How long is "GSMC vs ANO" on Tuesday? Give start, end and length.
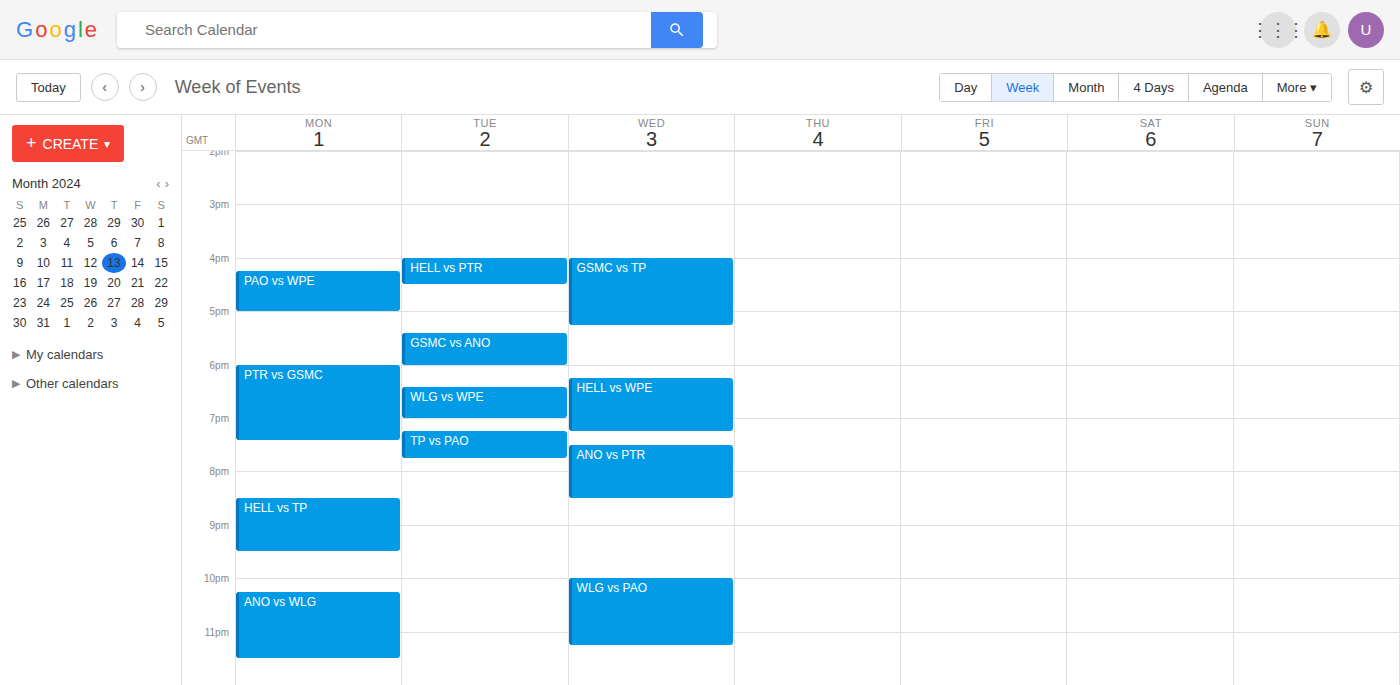
5:25 PM to 6:00 PM, 35 minutes